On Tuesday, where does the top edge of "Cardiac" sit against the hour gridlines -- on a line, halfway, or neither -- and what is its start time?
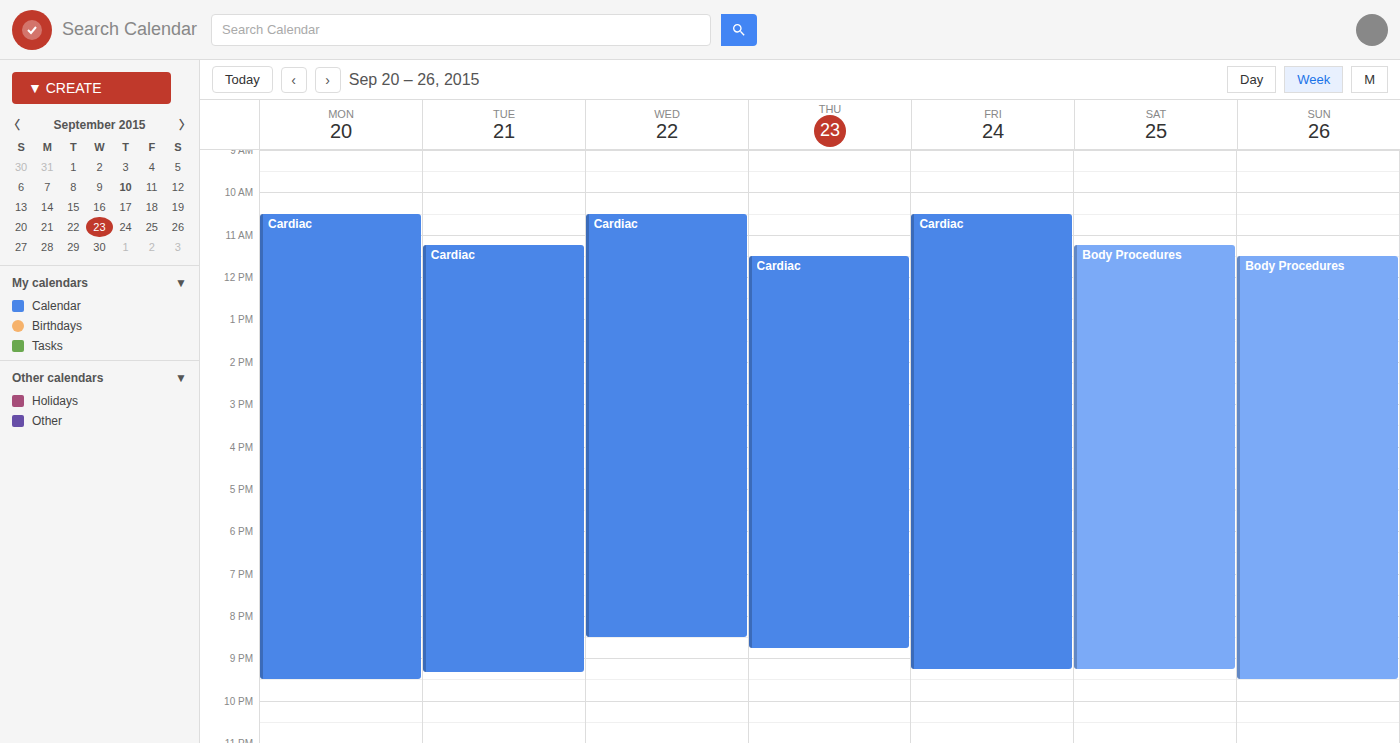
11:15 AM -- neither: a quarter of the way from the 11 AM line to the 12 PM line.